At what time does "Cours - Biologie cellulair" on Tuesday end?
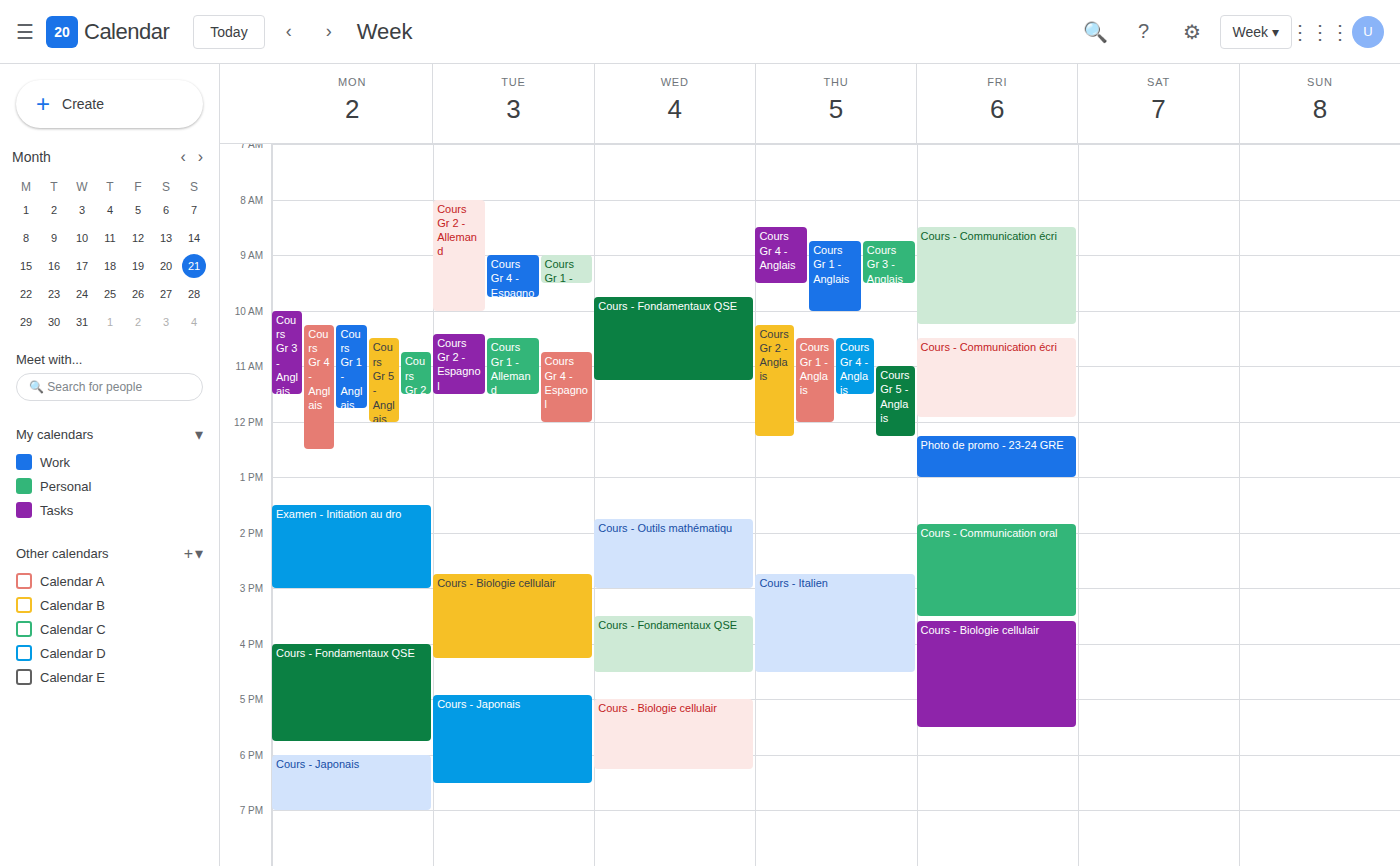
4:15 PM